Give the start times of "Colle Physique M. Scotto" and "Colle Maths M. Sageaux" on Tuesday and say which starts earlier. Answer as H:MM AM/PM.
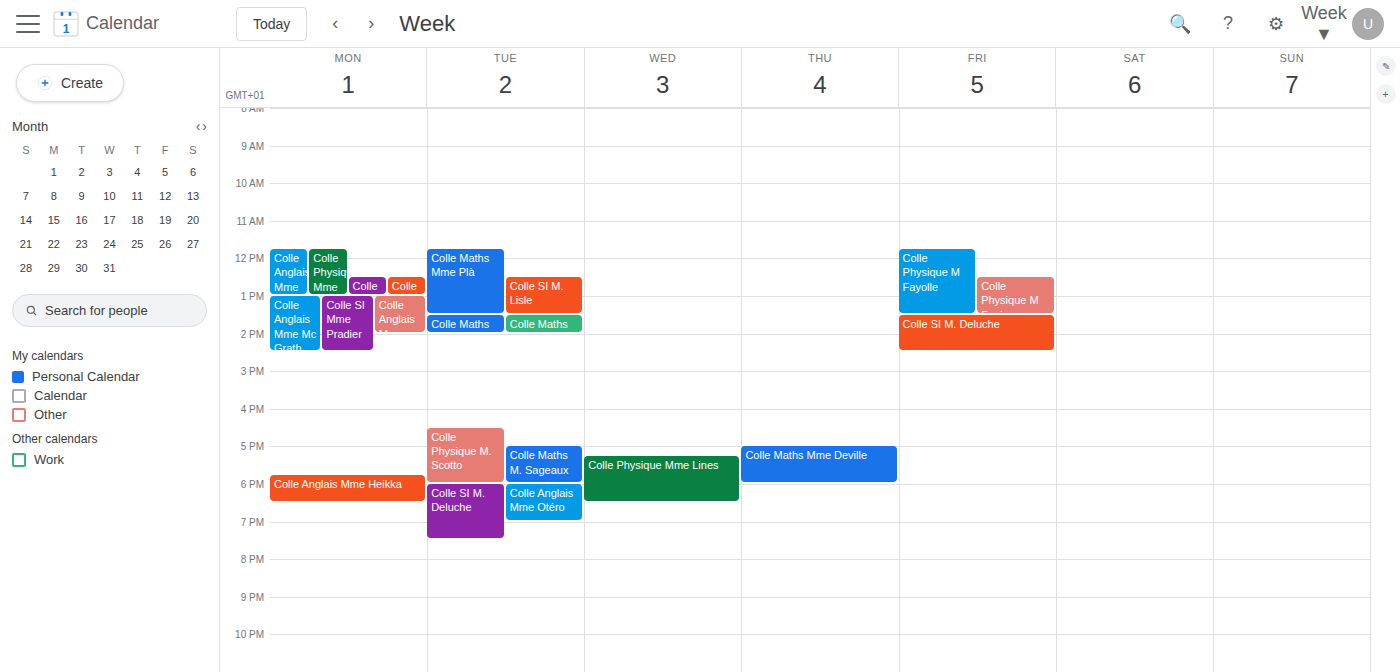
"Colle Physique M. Scotto" 4:30 PM; "Colle Maths M. Sageaux" 5:00 PM.